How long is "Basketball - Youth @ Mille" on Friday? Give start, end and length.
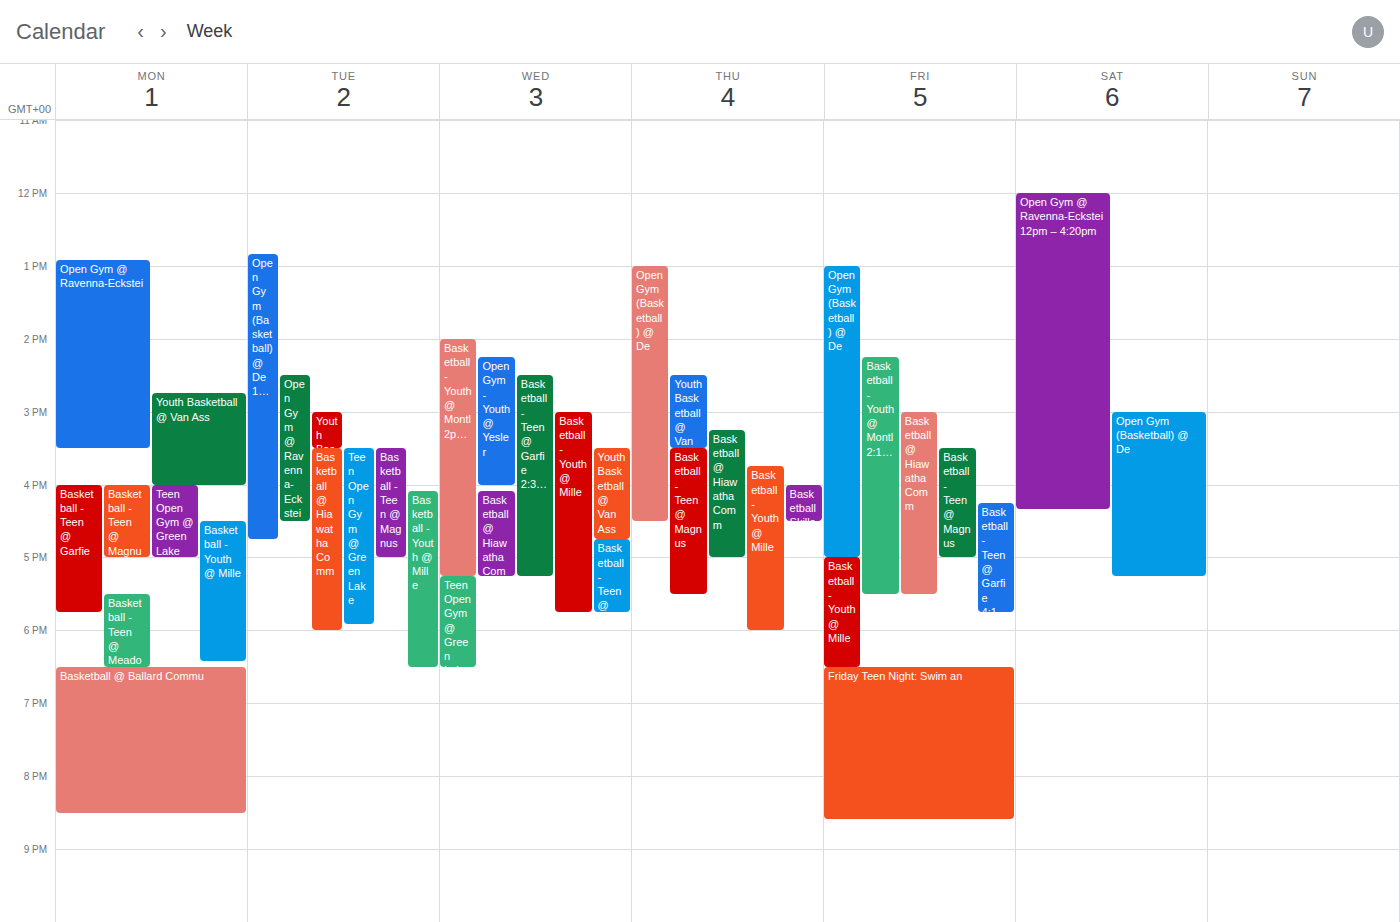
5:00 PM to 6:30 PM, 1 hour 30 minutes